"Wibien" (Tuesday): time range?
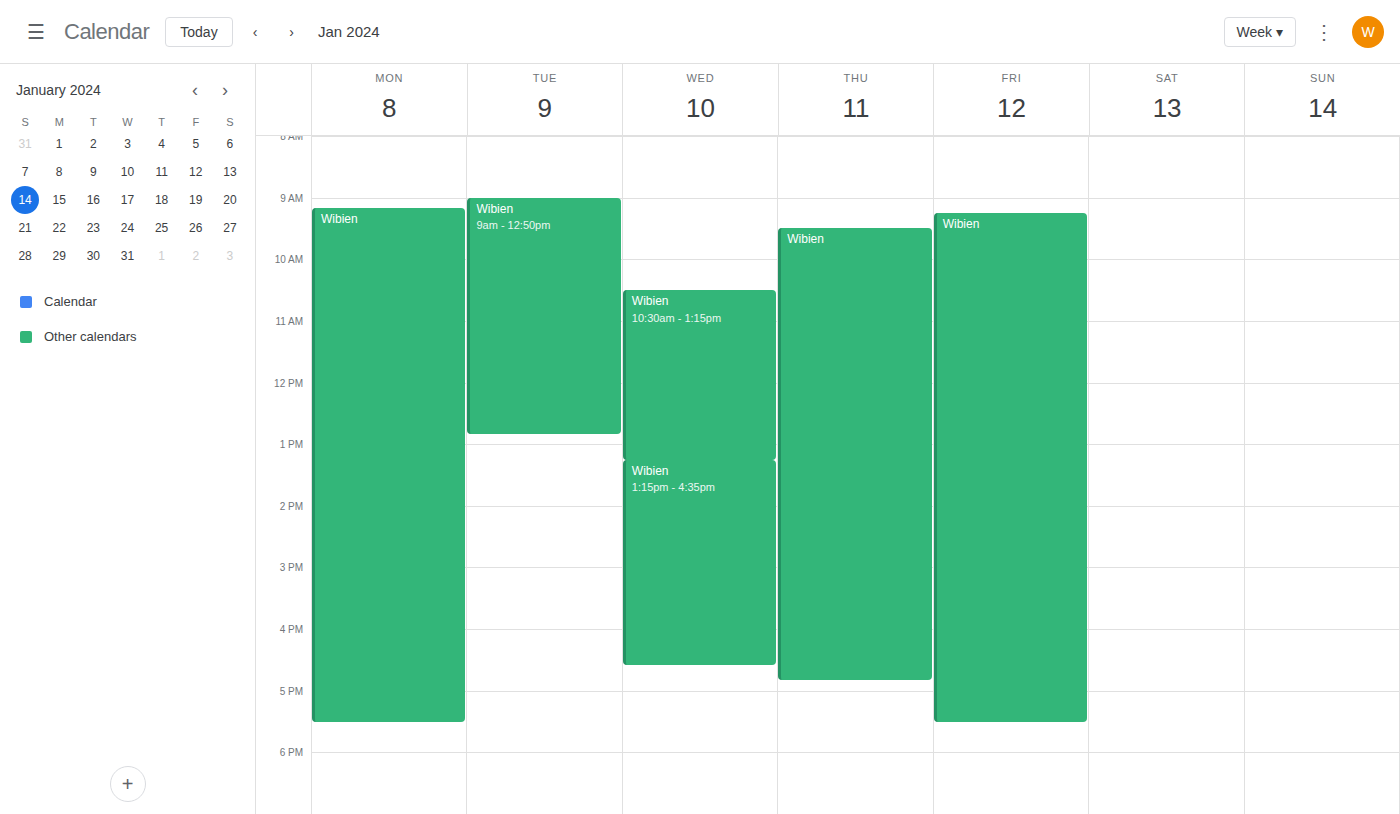
9:00 AM to 12:50 PM